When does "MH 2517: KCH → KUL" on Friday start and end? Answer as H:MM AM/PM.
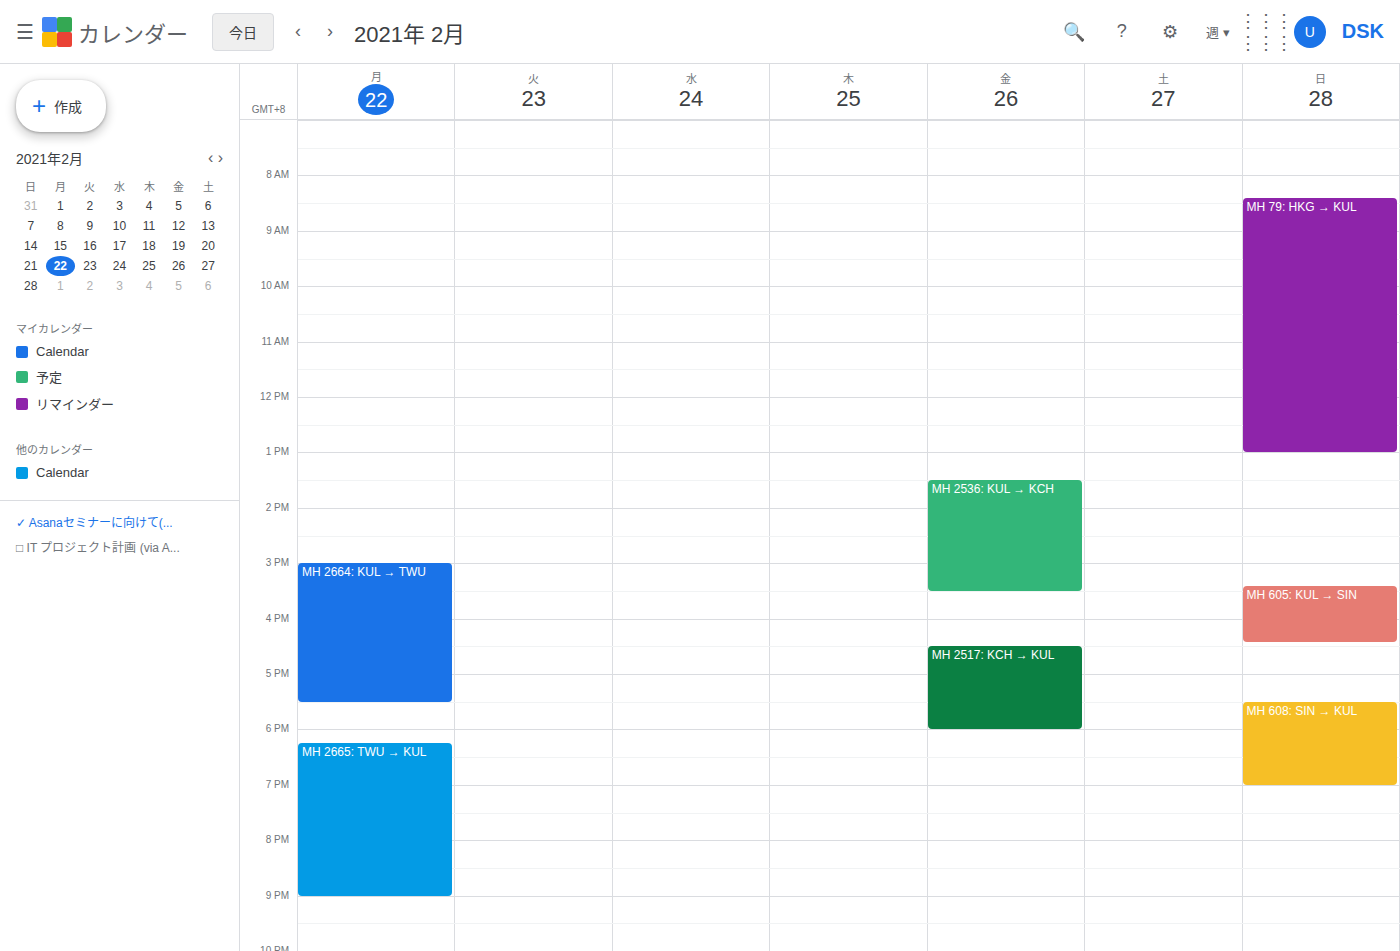
4:30 PM to 6:00 PM